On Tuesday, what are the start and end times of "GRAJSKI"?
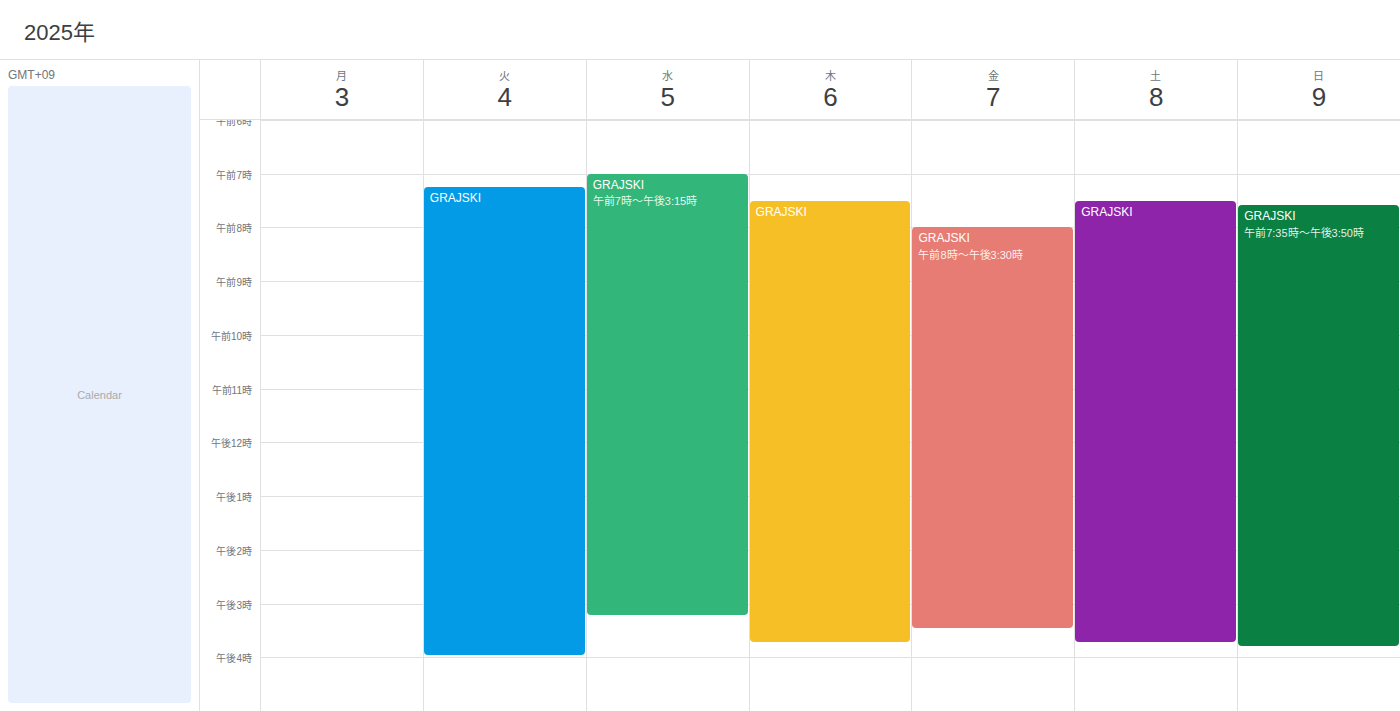
7:15 AM to 4:00 PM